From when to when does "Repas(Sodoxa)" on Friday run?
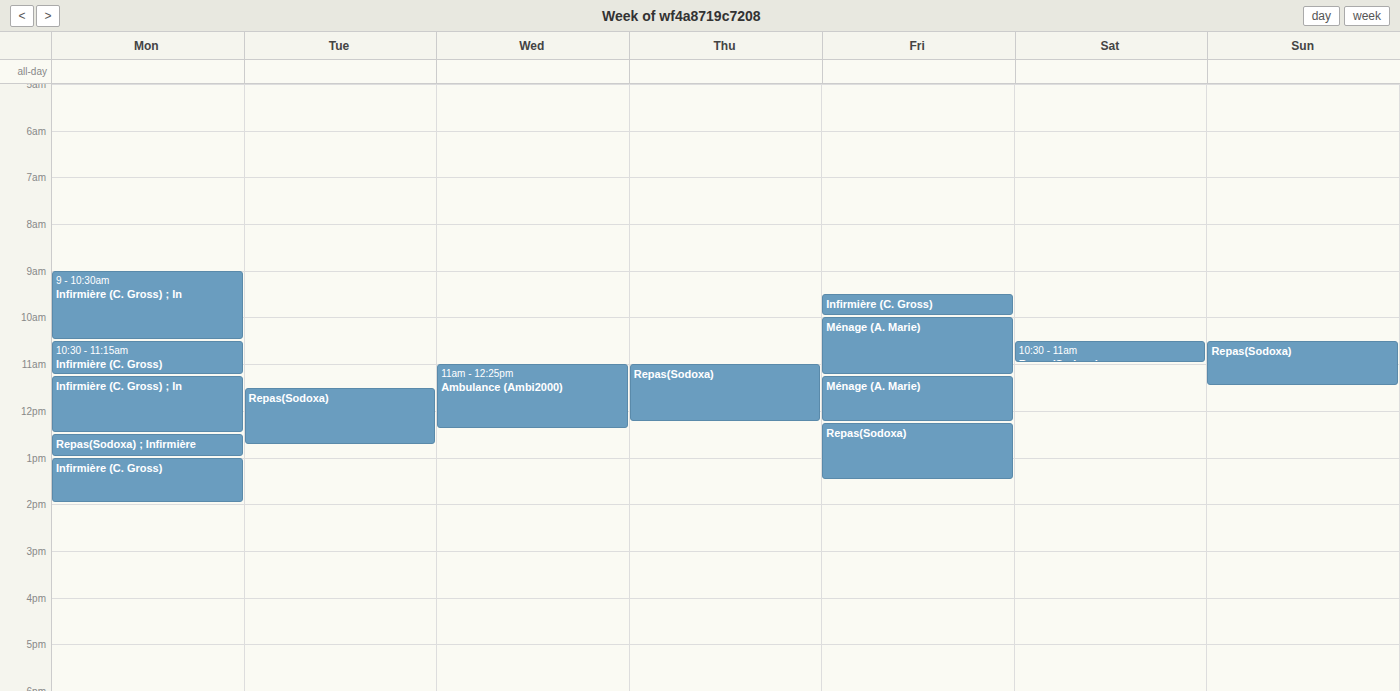
12:15 to 13:30